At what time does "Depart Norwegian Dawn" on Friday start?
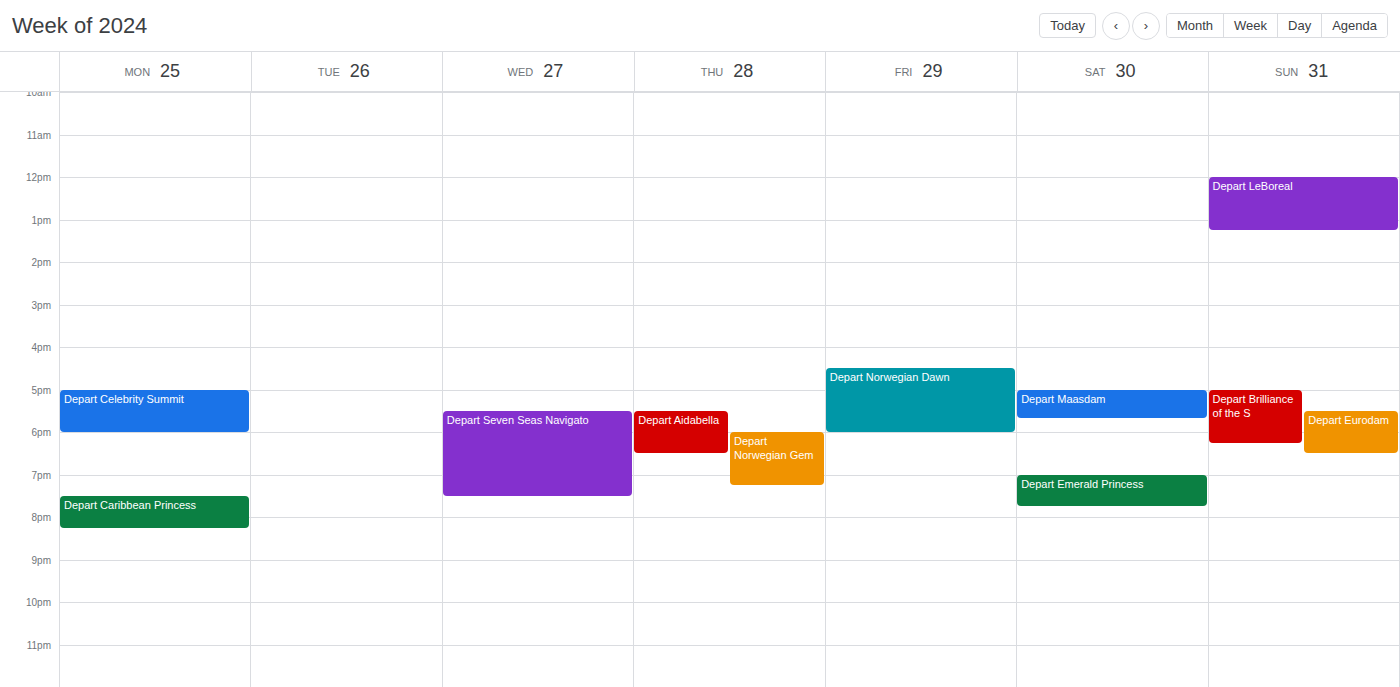
4:30 PM